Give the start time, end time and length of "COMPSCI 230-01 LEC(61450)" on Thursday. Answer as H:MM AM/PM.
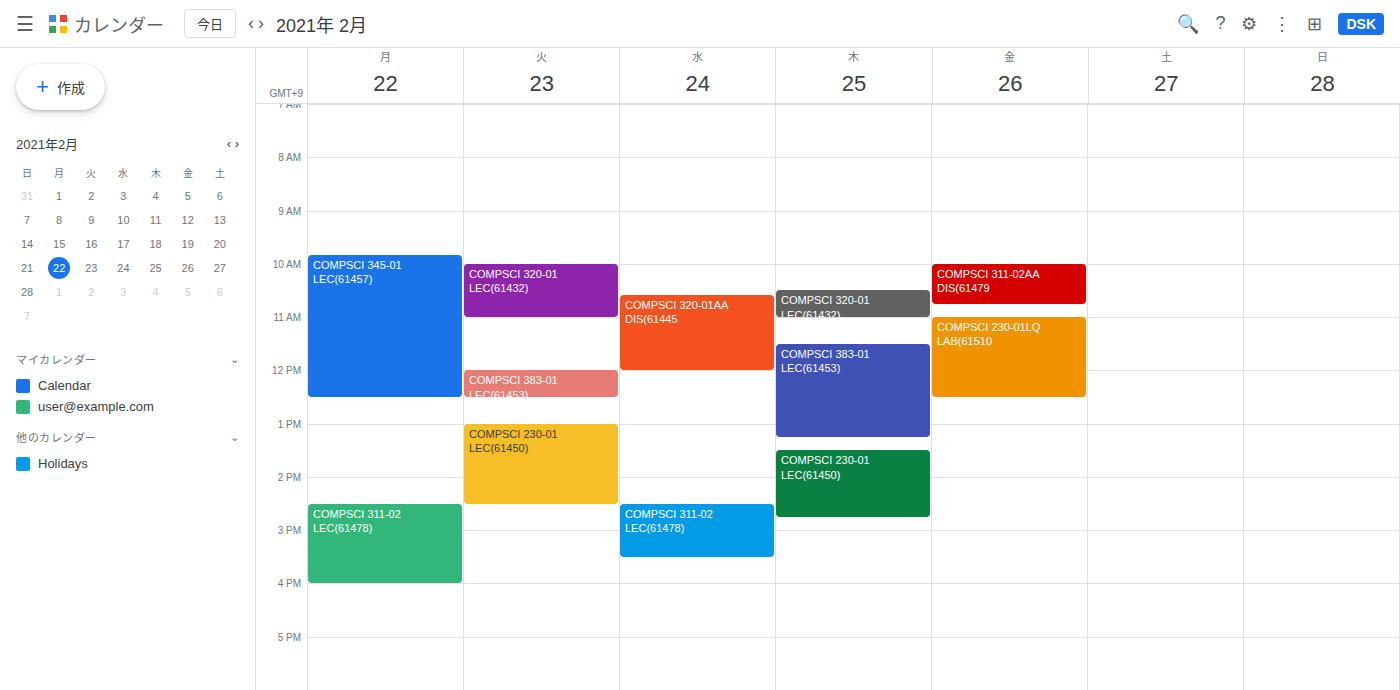
1:30 PM to 2:45 PM, 1 hour 15 minutes